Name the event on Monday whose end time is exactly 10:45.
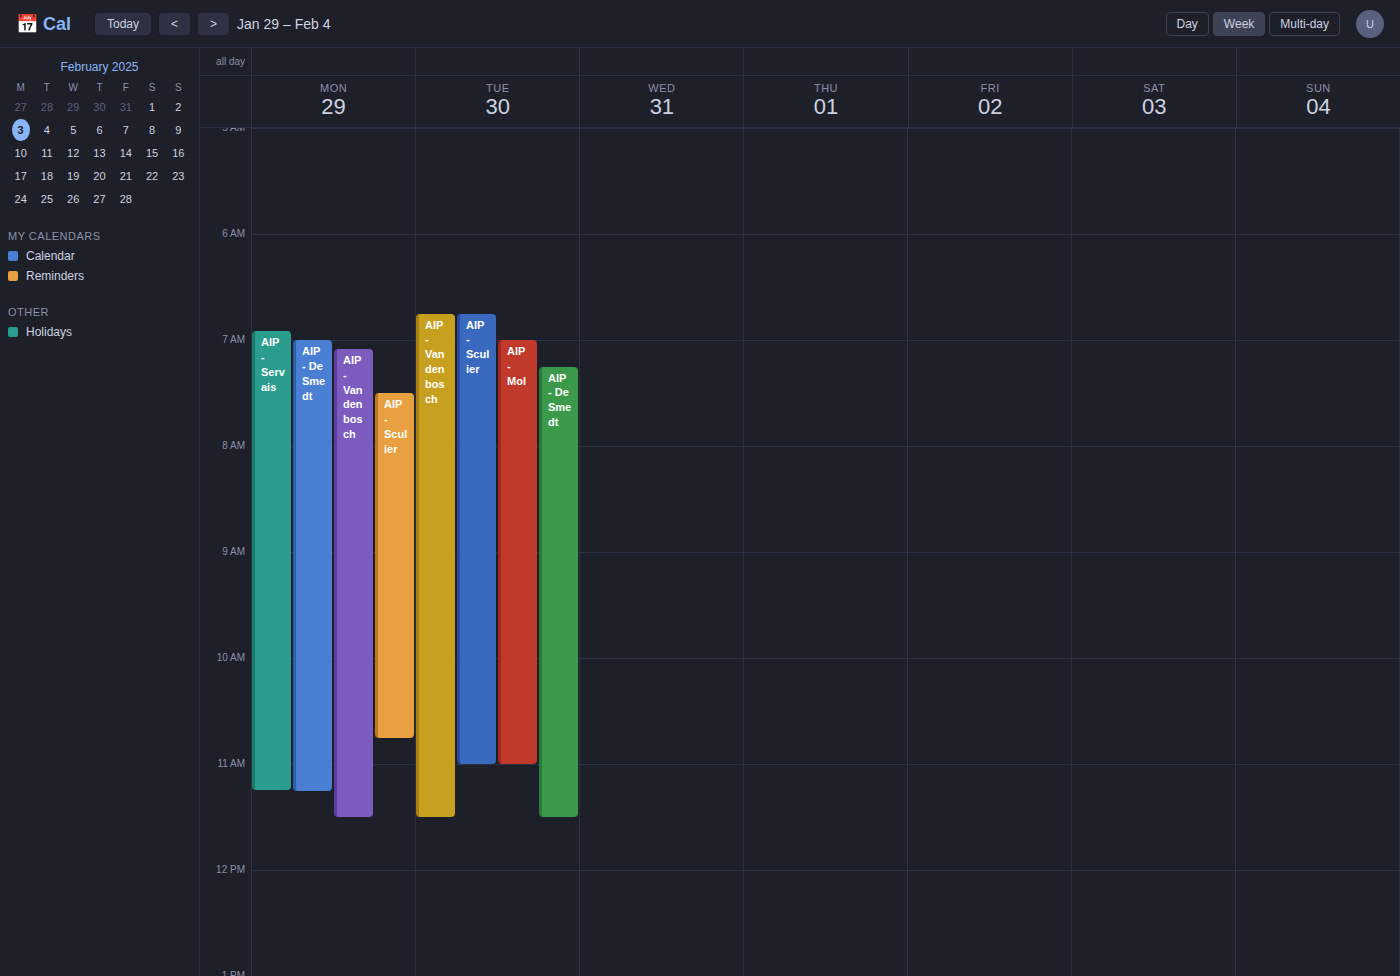
"AIP - Sculier"